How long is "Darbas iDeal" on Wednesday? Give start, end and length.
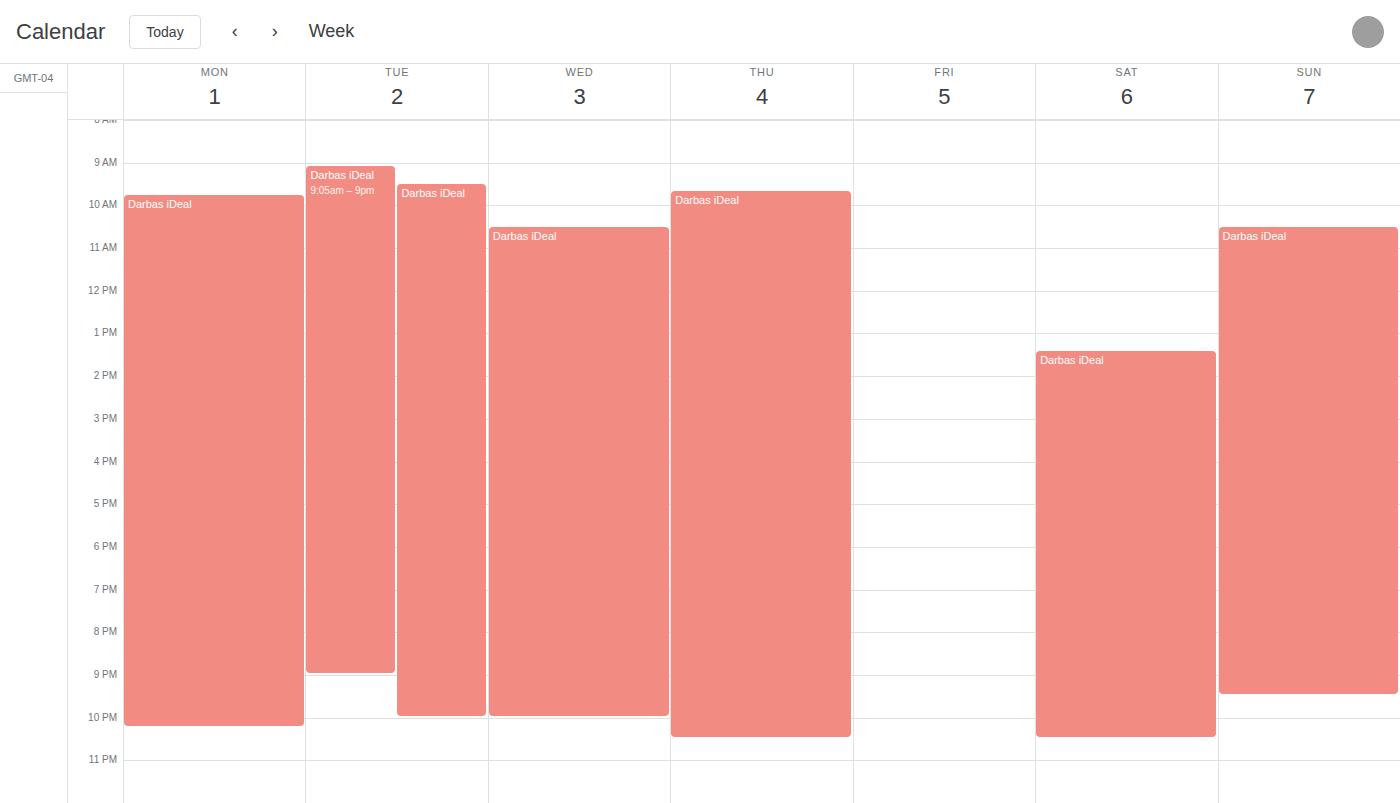
10:30 AM to 10:00 PM, 11 hours 30 minutes